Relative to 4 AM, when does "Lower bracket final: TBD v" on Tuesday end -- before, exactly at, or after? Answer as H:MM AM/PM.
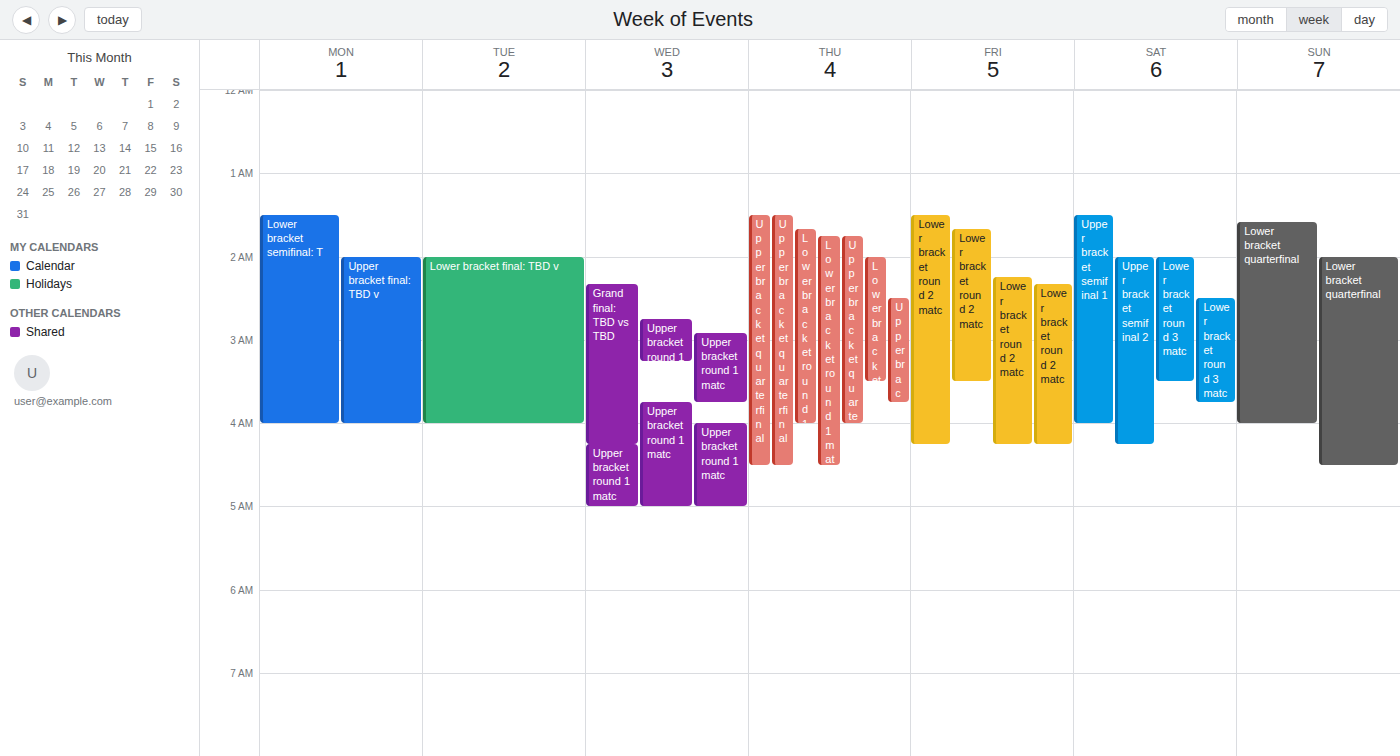
4:00 AM -- exactly at 4 AM, on the 4 AM line.